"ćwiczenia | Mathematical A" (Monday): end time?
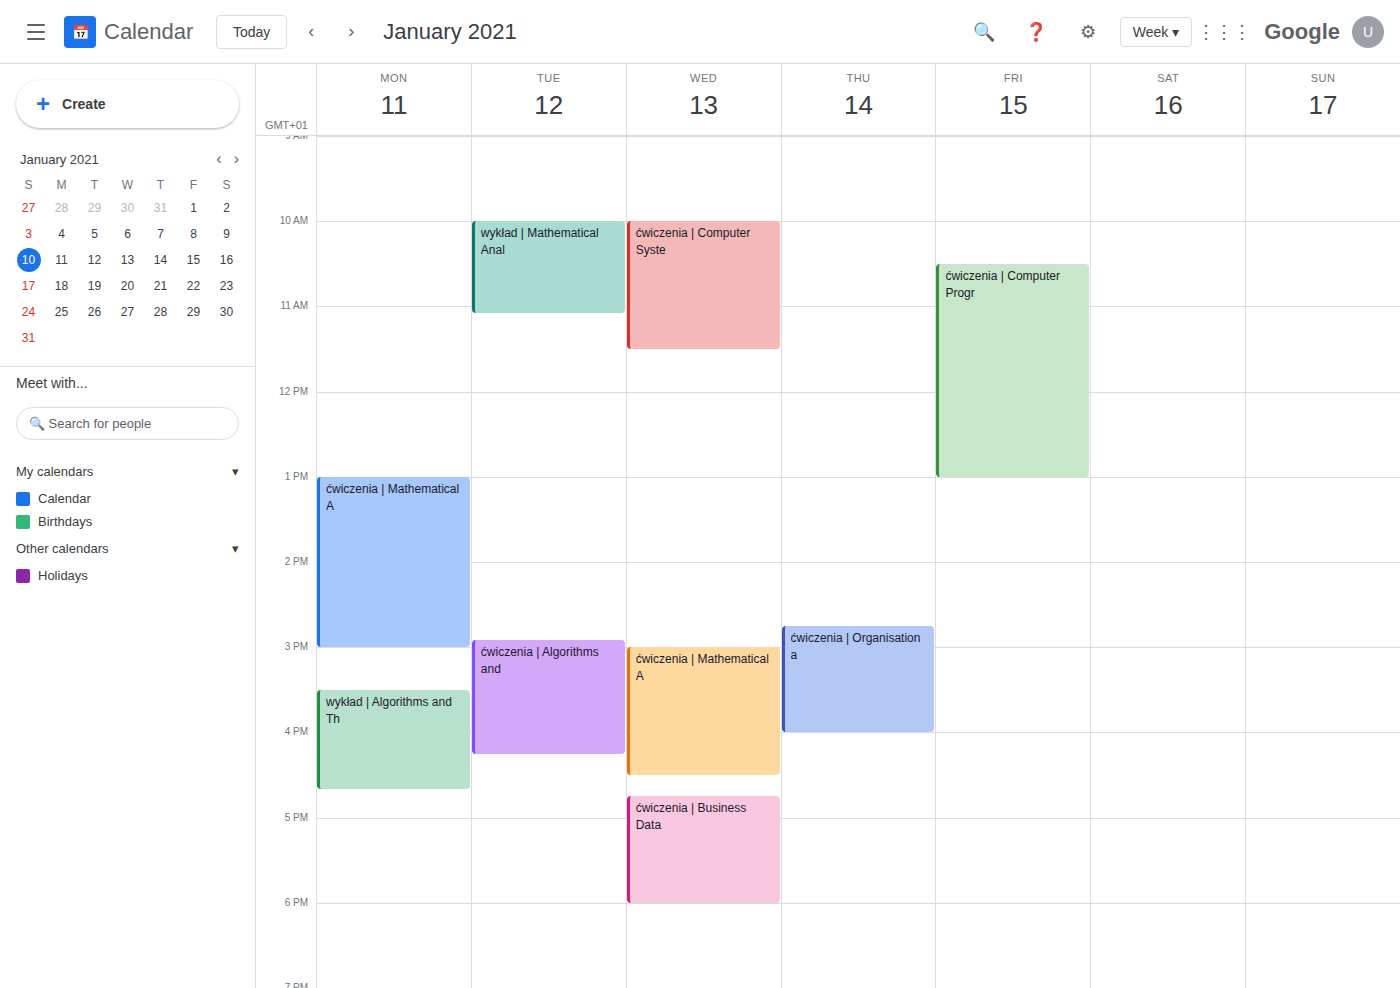
3:00 PM